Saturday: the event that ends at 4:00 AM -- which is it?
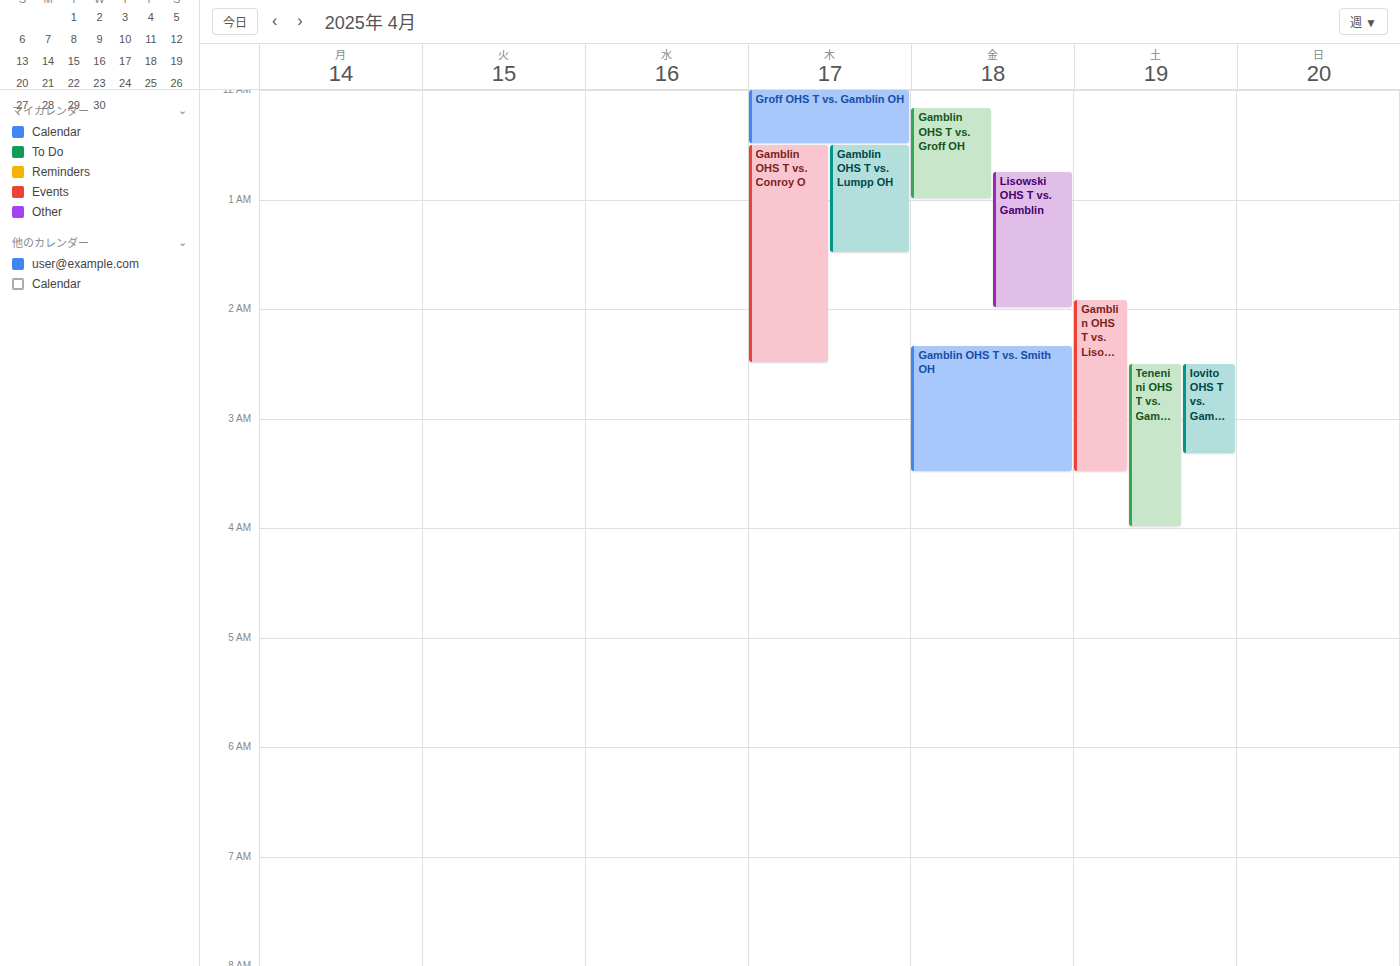
"Tenenini OHS T vs. Gamblin"